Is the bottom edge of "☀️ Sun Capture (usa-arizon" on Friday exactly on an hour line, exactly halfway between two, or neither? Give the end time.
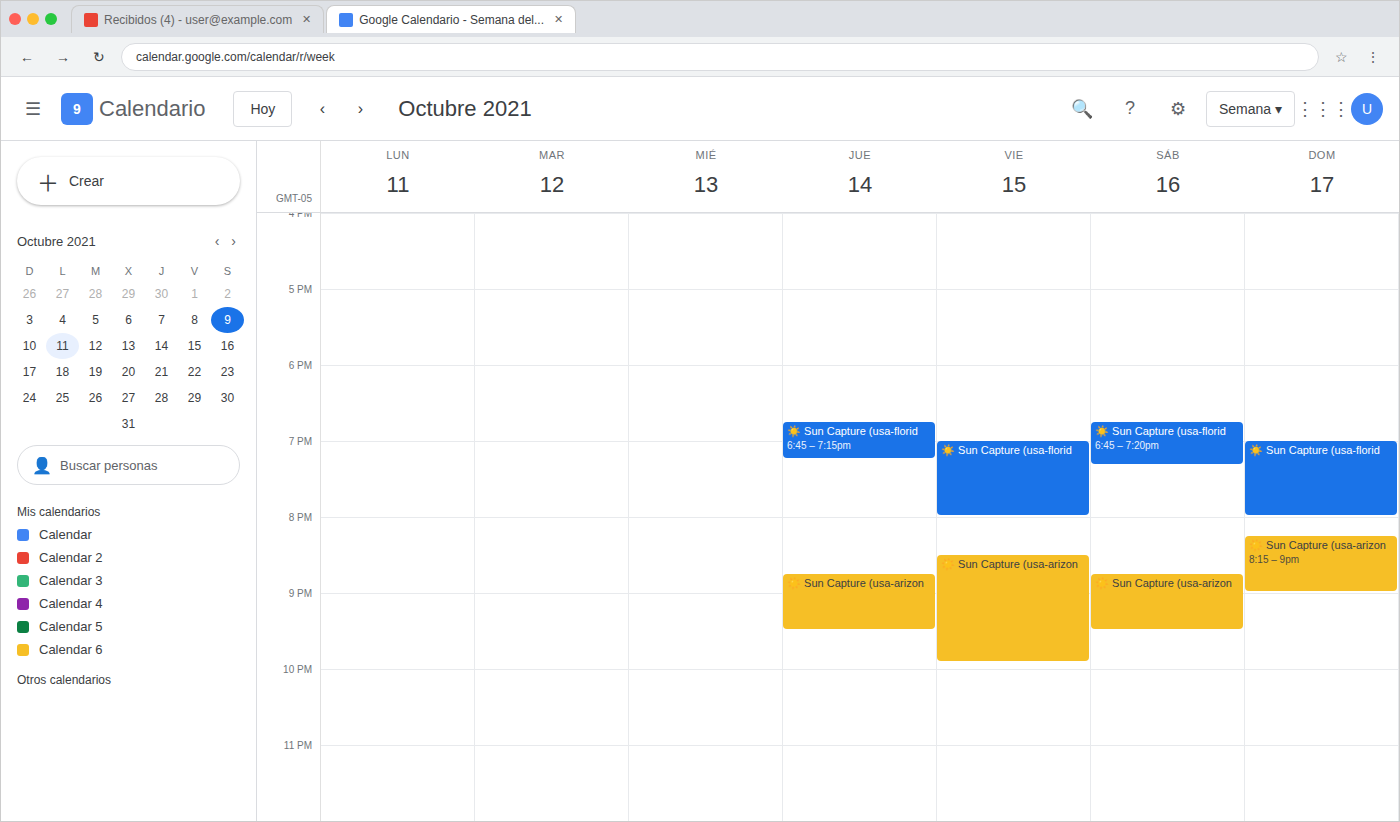
9:55 PM -- neither: 55 minutes below the 9 PM line and 5 minutes above the 10 PM line.